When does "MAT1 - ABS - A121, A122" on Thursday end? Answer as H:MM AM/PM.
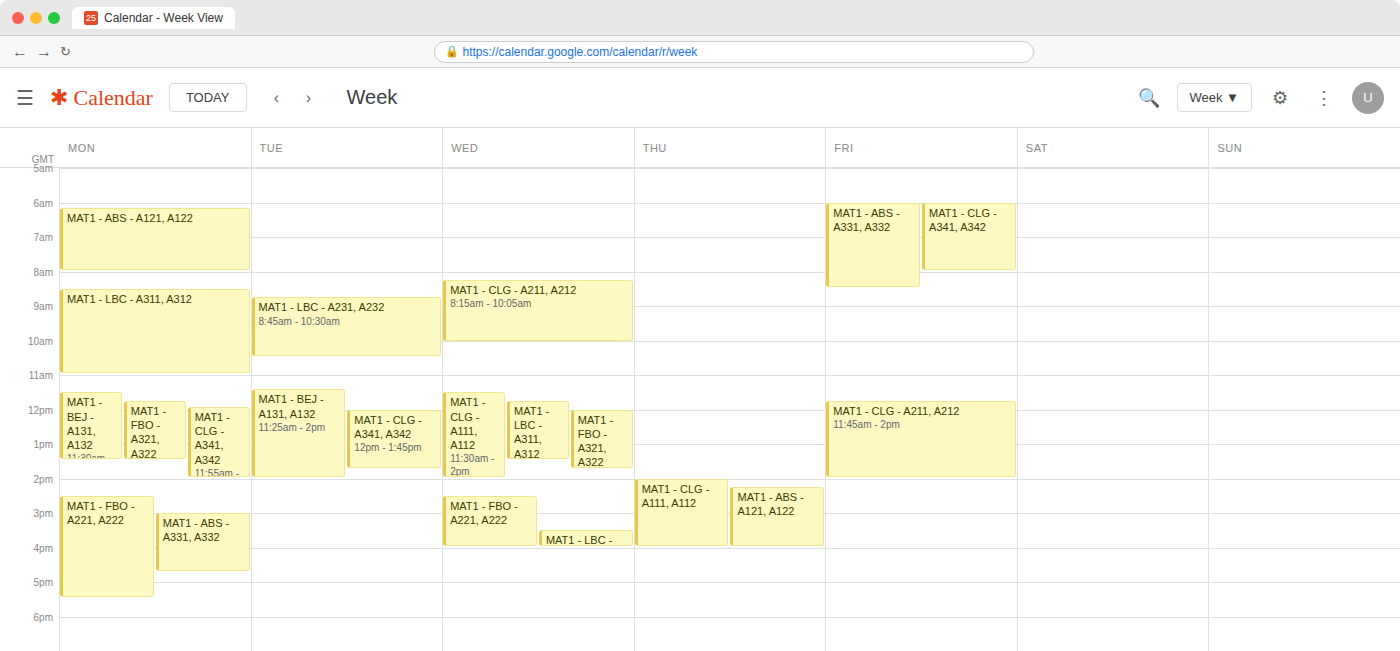
4:00 PM